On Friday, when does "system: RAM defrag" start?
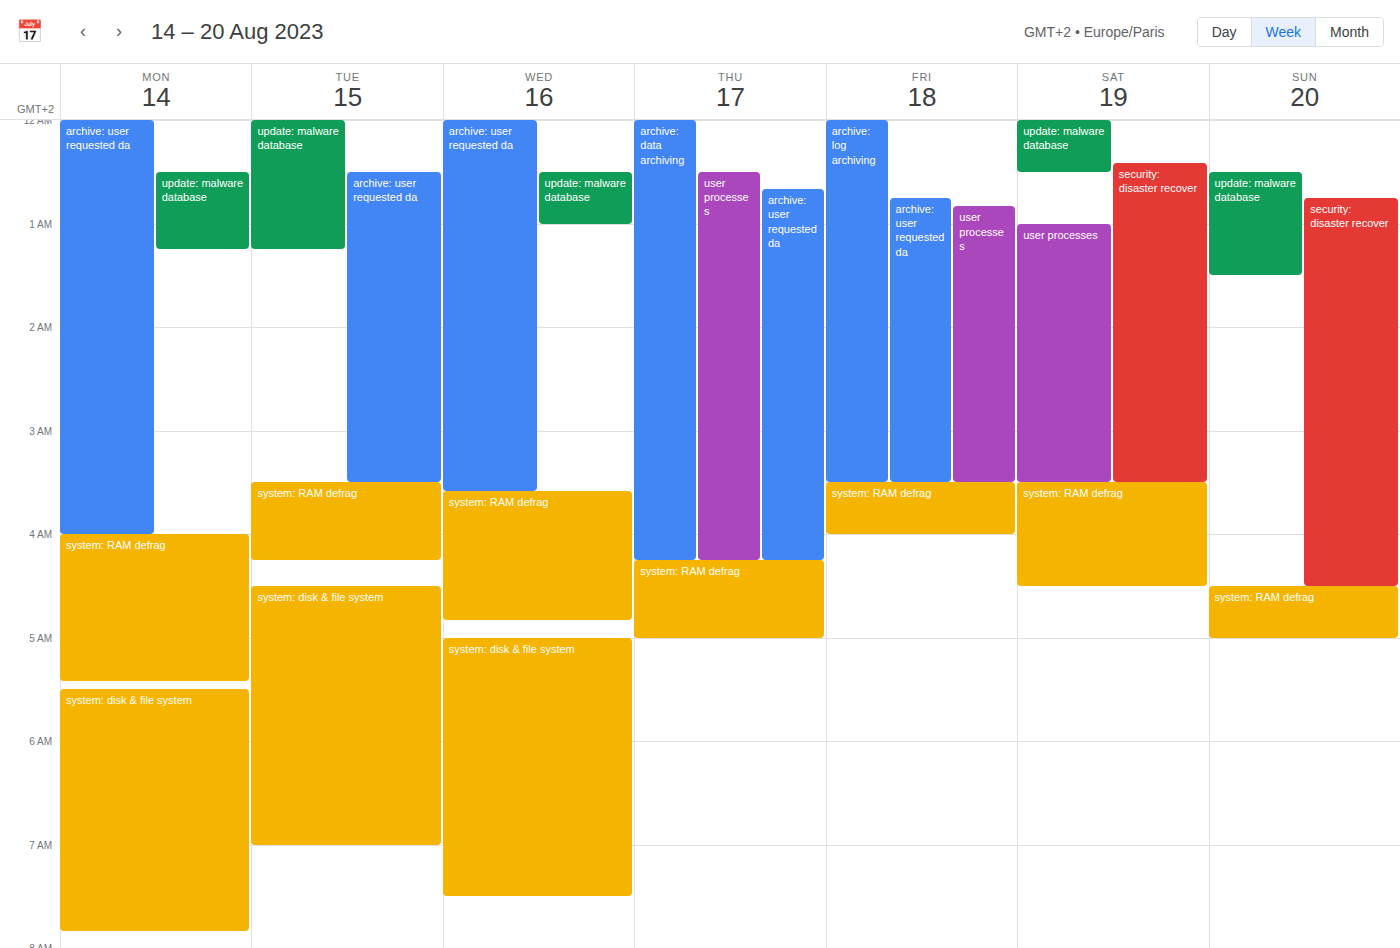
3:30 AM